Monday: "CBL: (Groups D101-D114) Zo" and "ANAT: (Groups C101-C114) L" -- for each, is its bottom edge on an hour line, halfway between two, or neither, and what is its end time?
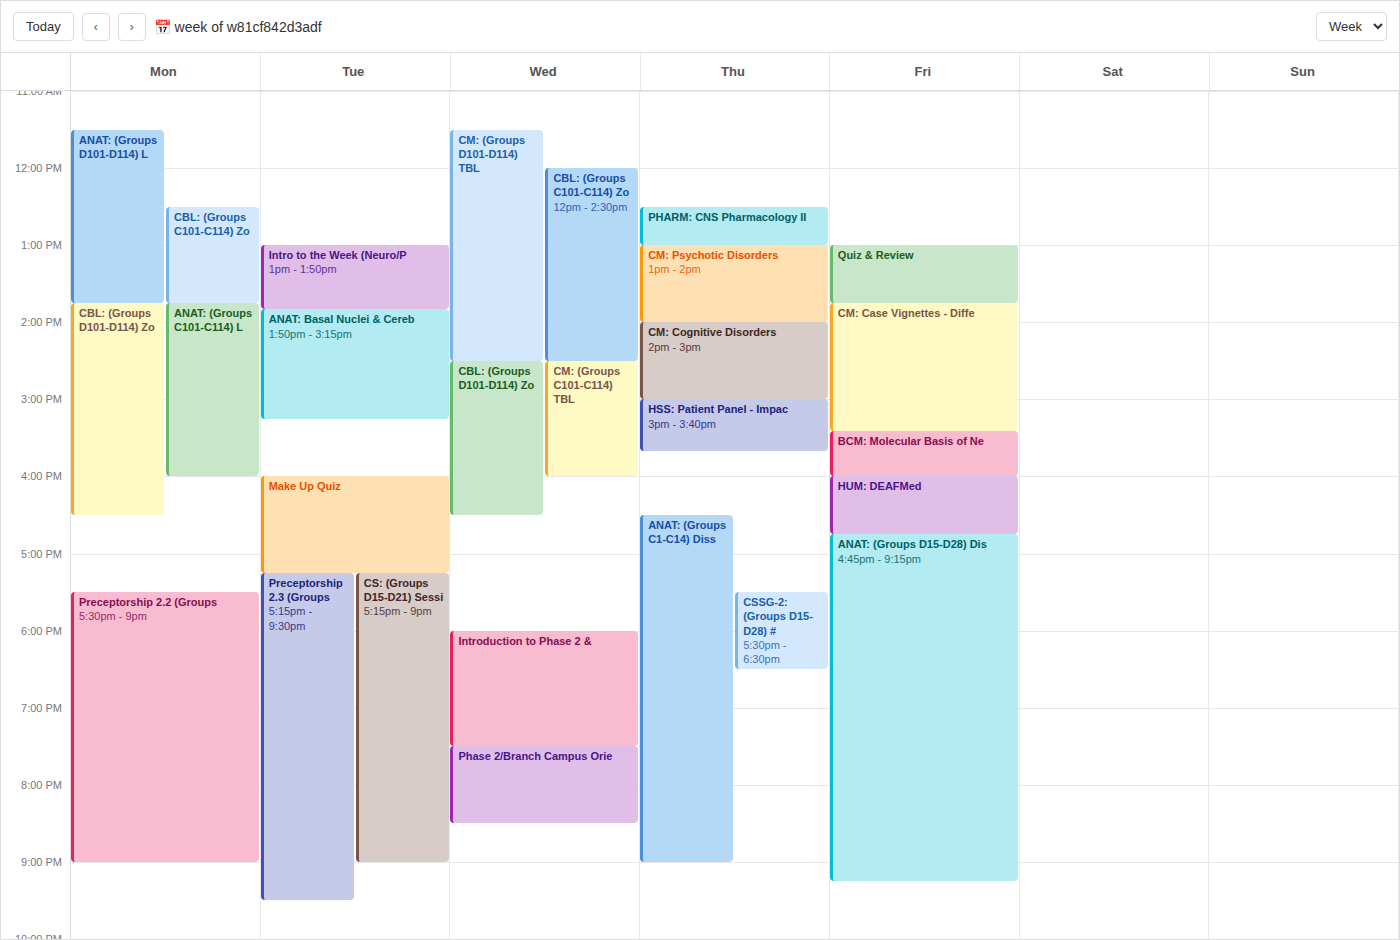
"CBL: (Groups D101-D114) Zo": 4:30 PM, halfway between the 4 PM and 5 PM lines. "ANAT: (Groups C101-C114) L": 4:00 PM, exactly on the 4 PM line.